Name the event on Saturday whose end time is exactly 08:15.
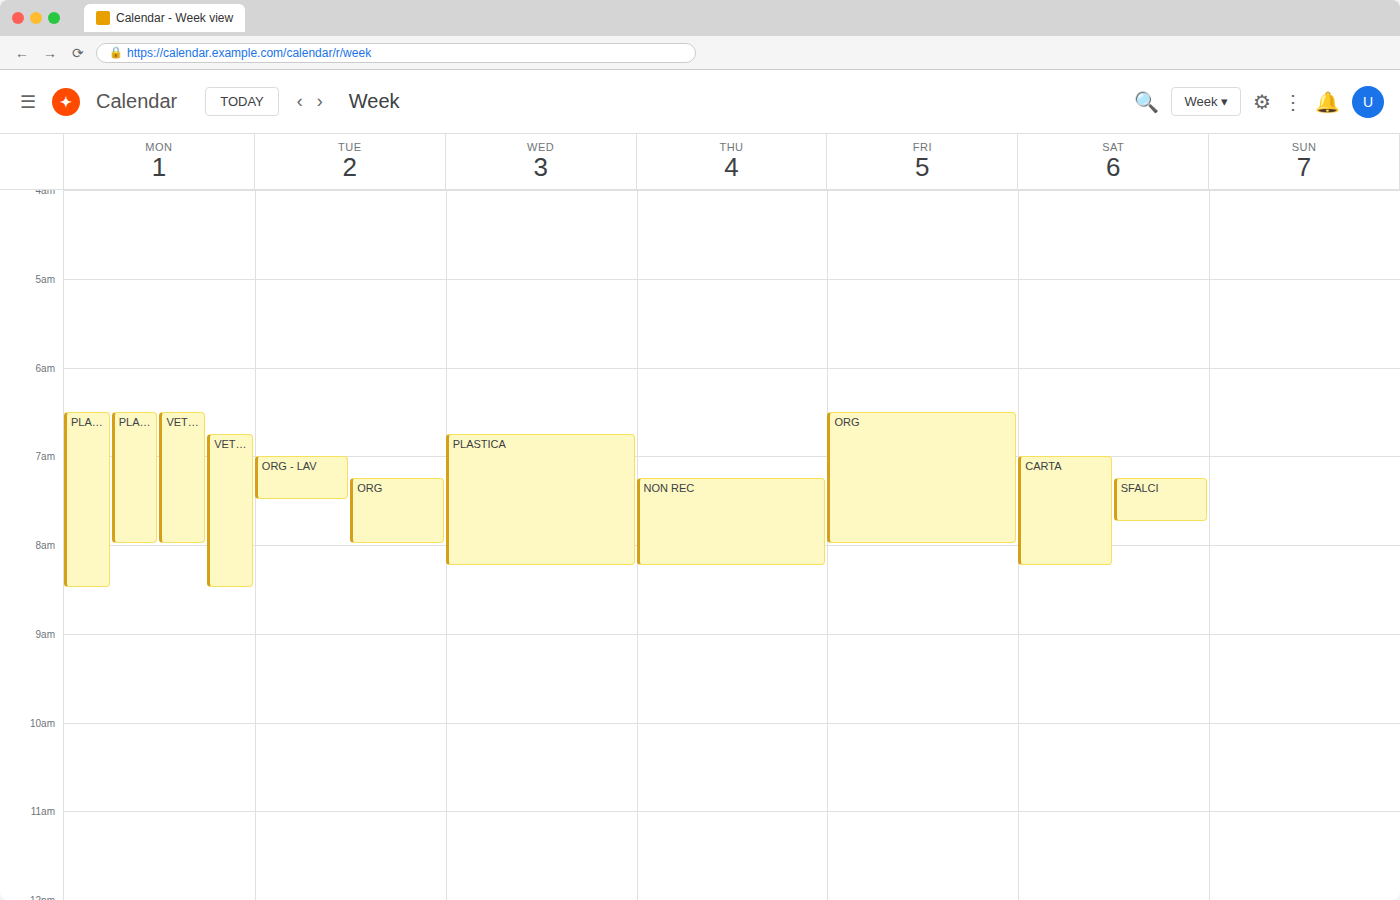
"CARTA"